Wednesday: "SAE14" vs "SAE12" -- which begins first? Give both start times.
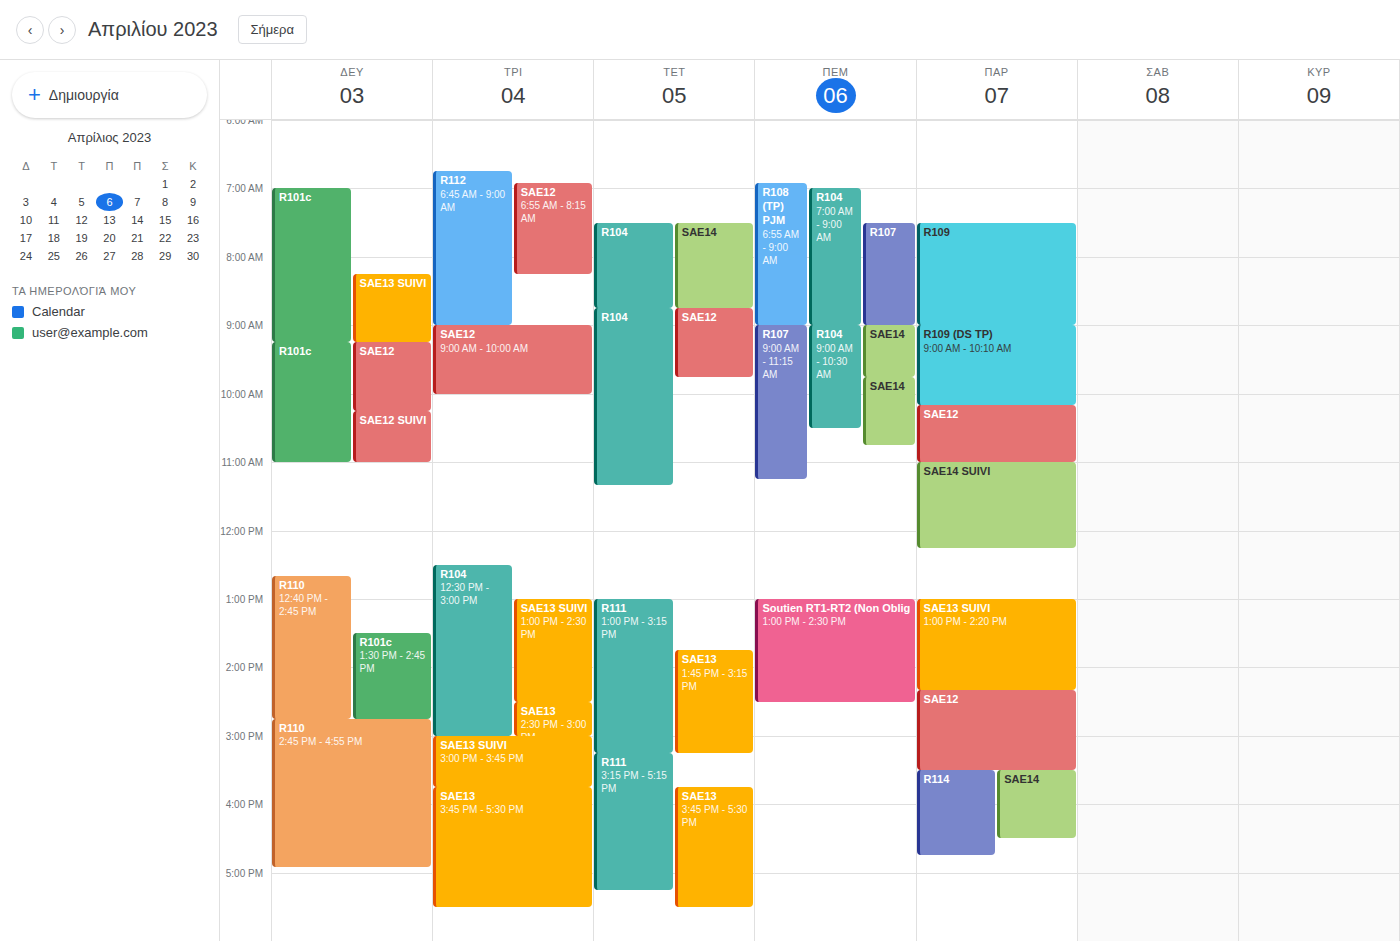
"SAE14" 7:30 AM; "SAE12" 8:45 AM.